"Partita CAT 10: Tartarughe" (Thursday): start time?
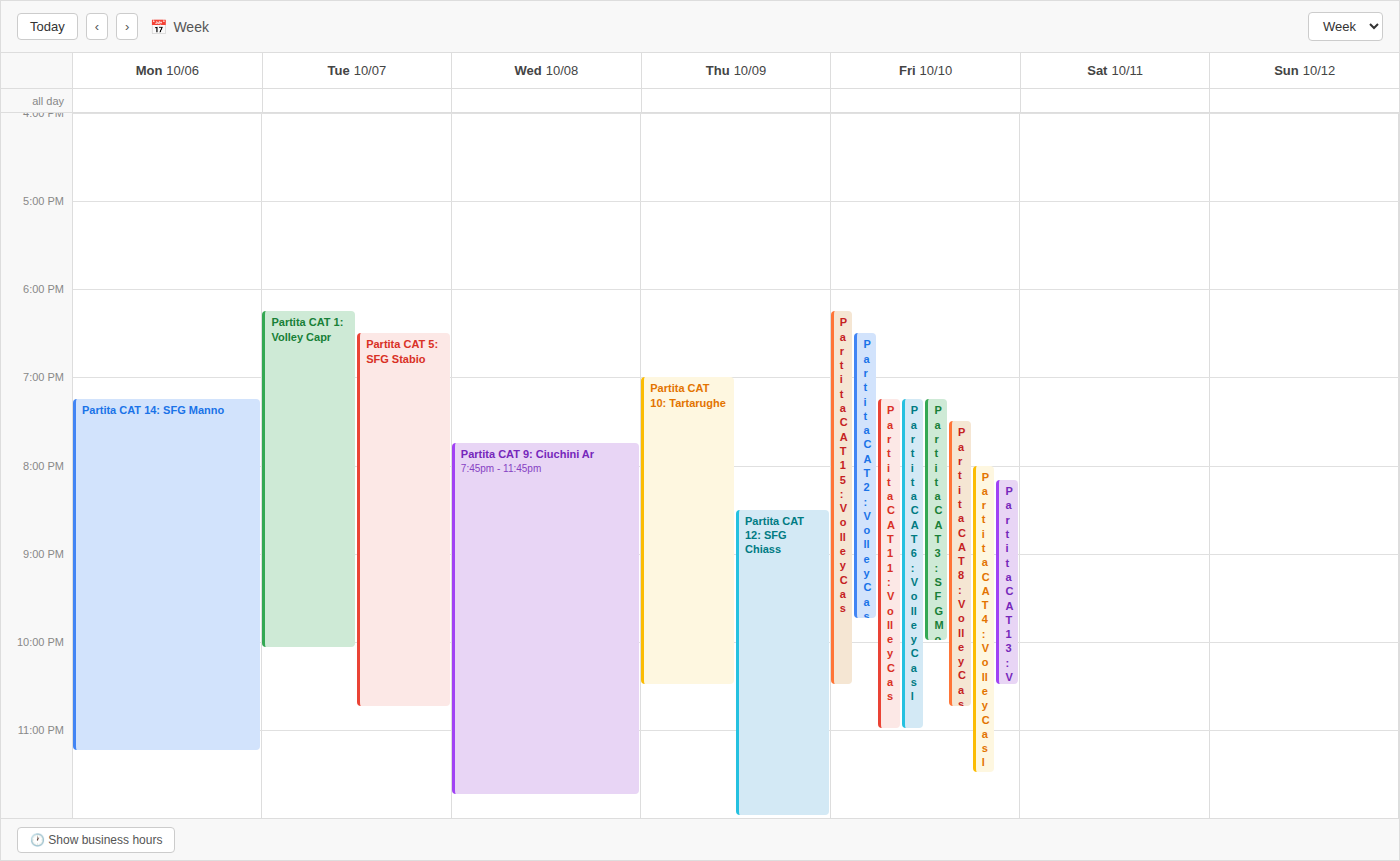
7:00 PM